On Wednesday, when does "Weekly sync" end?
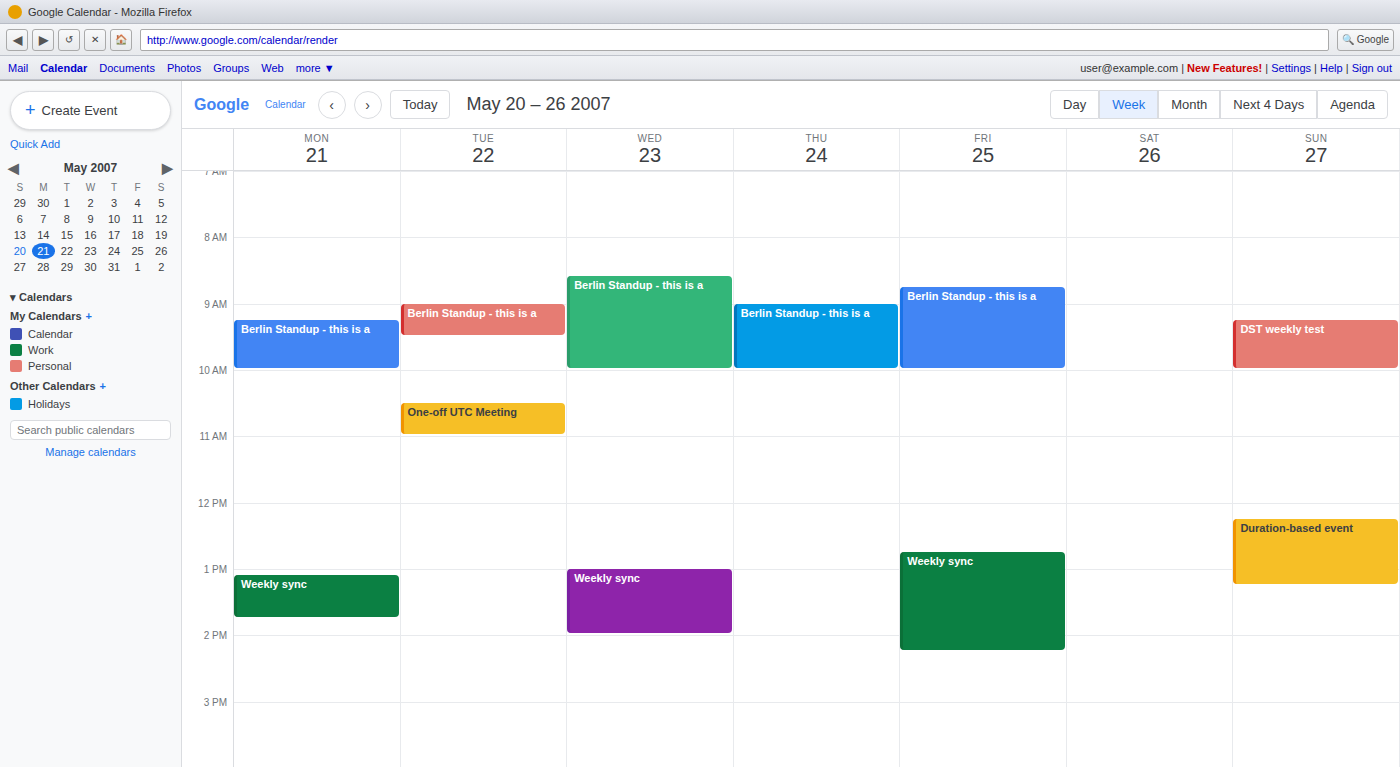
2:00 PM